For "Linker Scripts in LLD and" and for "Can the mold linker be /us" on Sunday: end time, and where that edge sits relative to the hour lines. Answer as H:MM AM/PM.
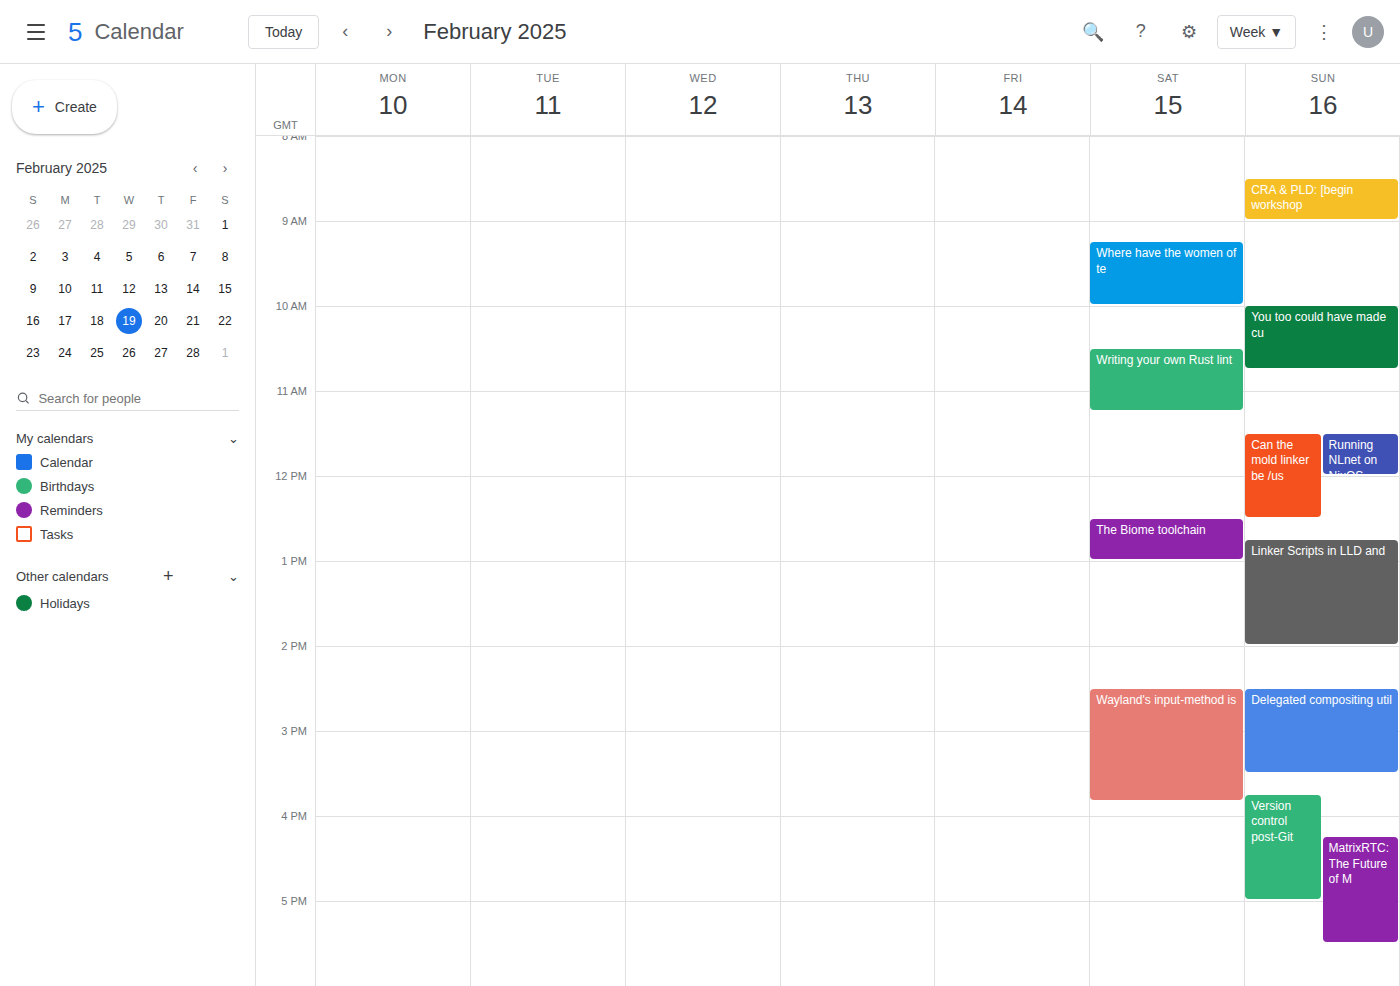
"Linker Scripts in LLD and": 2:00 PM, exactly on the 2 PM line. "Can the mold linker be /us": 12:30 PM, halfway between the 12 PM and 1 PM lines.